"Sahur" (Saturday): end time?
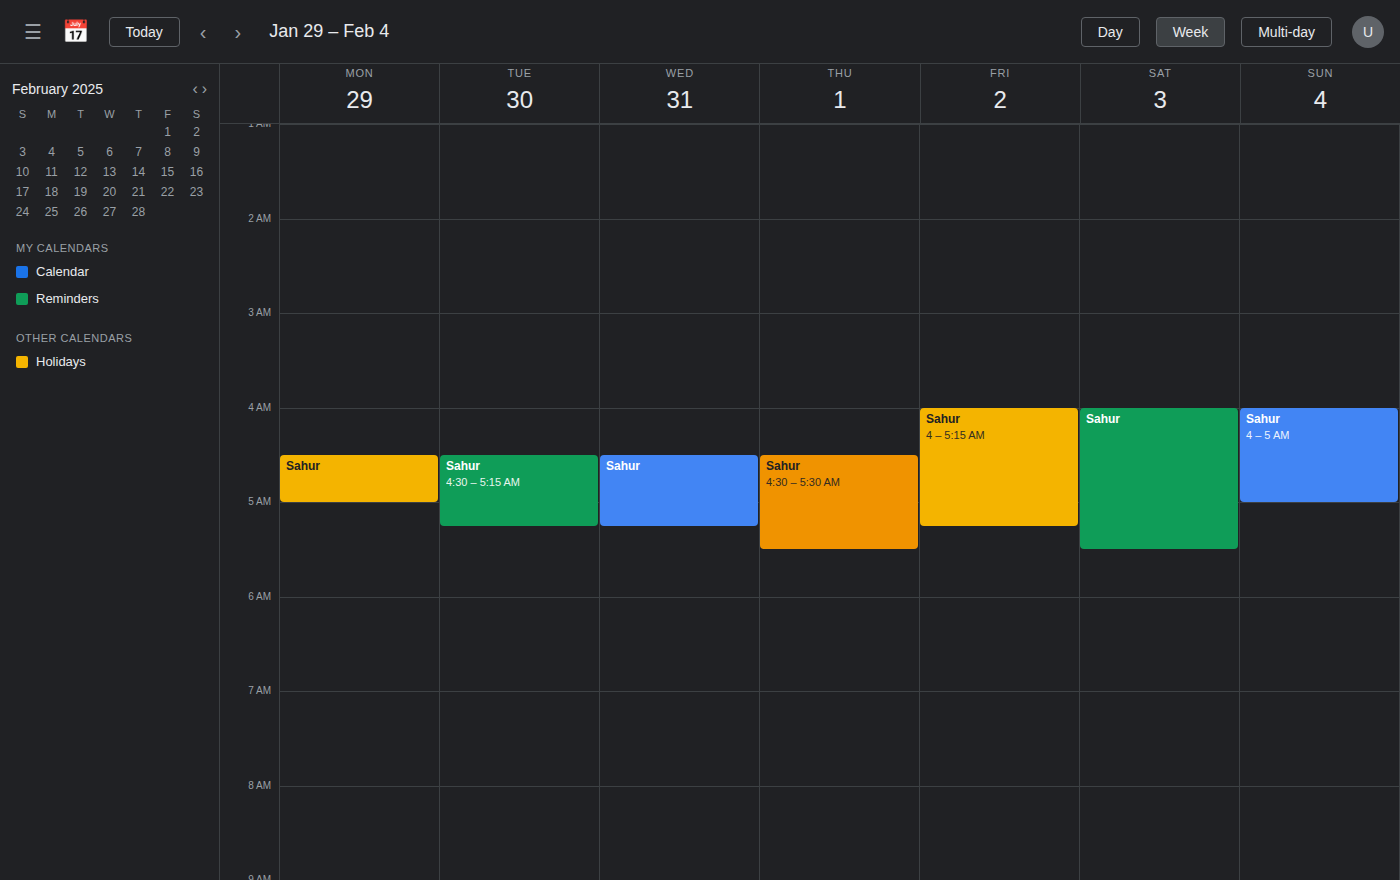
5:30 AM